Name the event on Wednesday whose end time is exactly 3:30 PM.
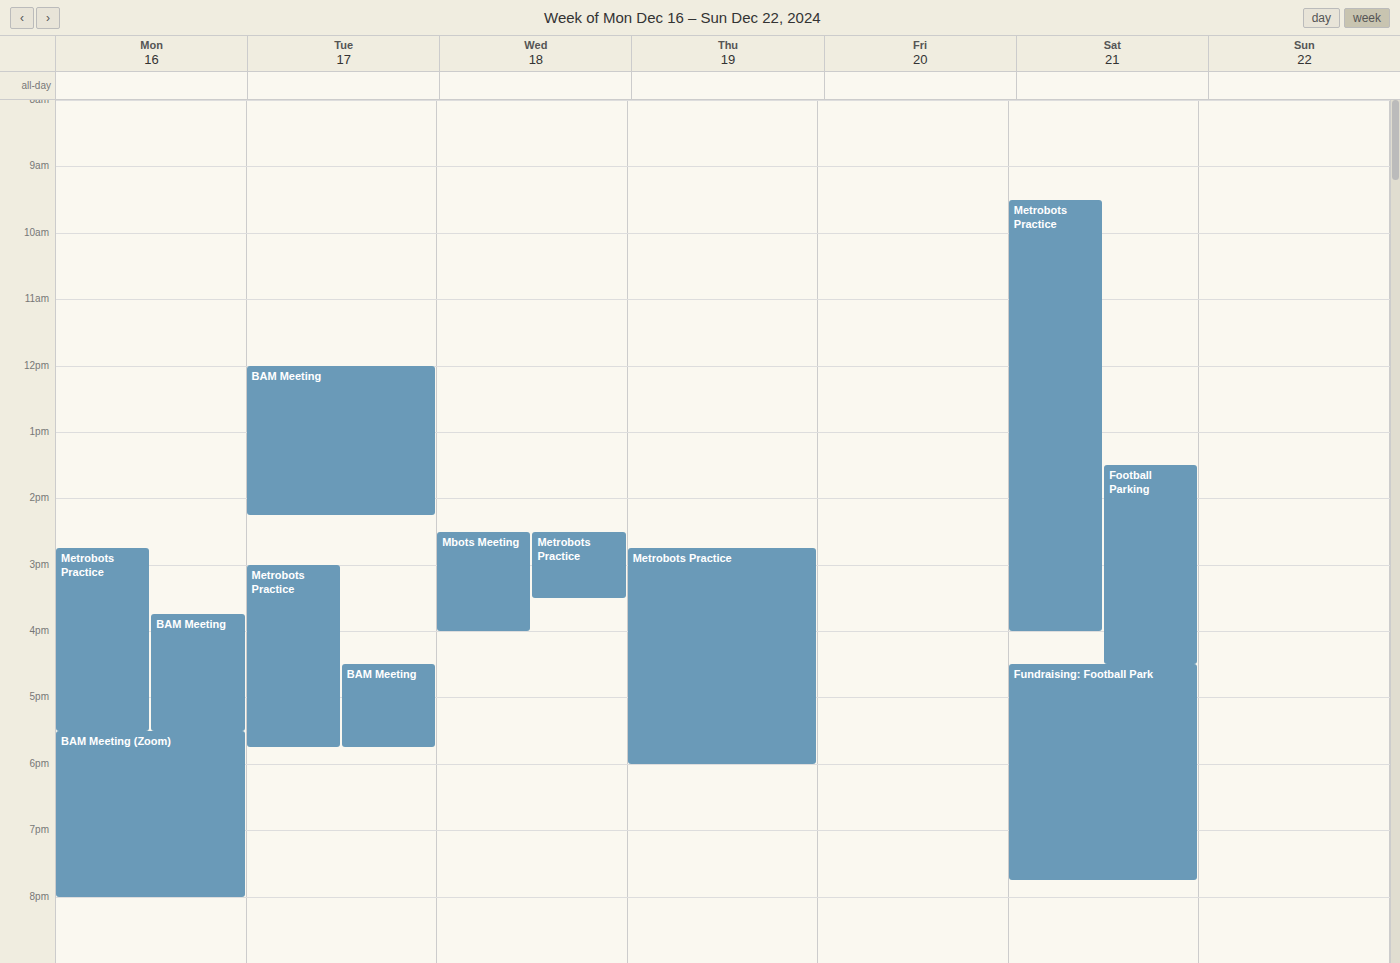
"Metrobots Practice"